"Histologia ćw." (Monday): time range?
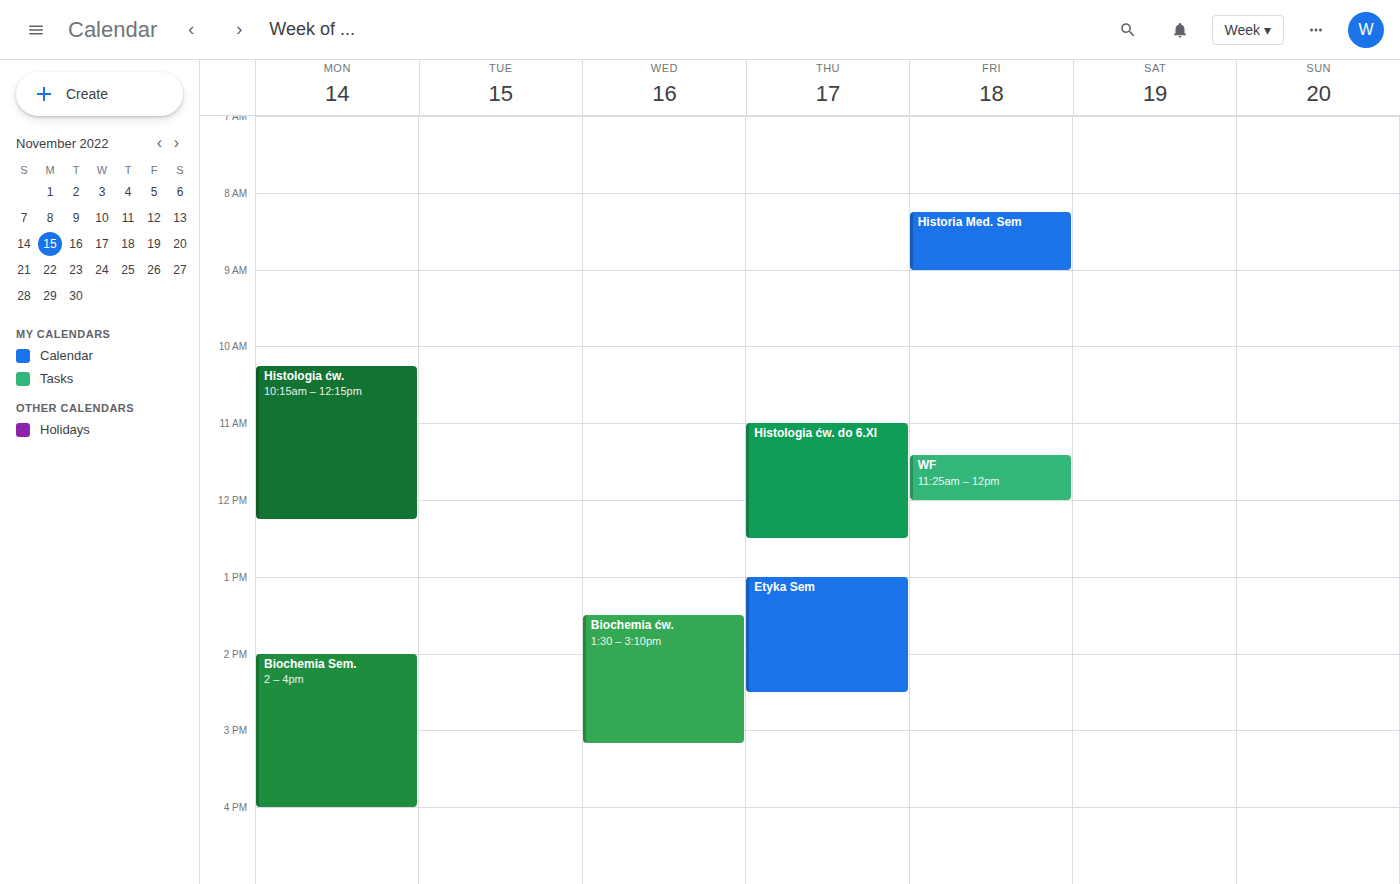
10:15 AM to 12:15 PM